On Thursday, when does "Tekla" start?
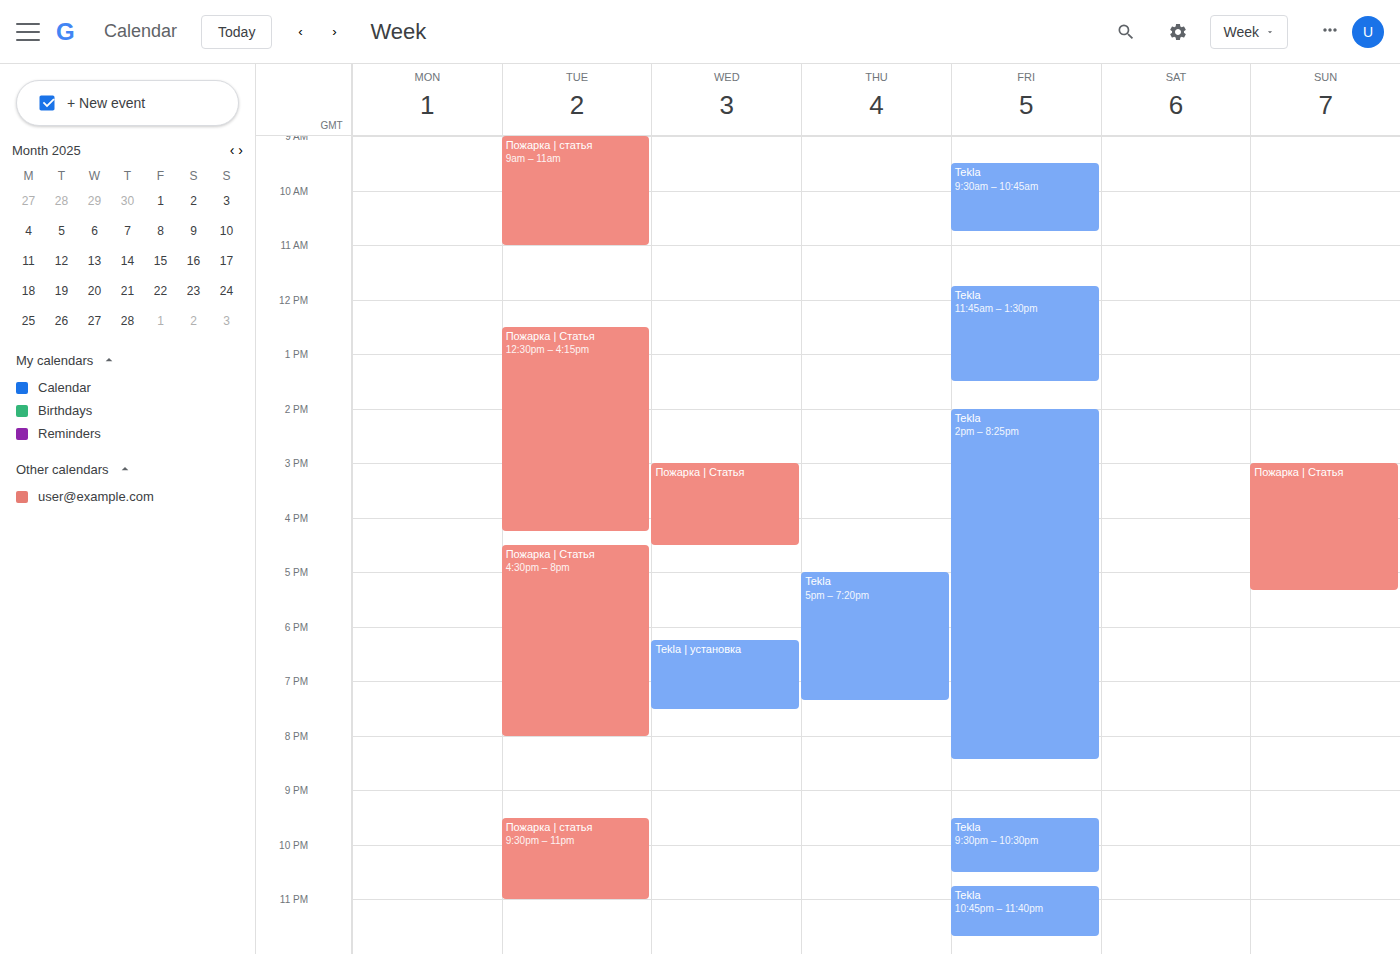
17:00